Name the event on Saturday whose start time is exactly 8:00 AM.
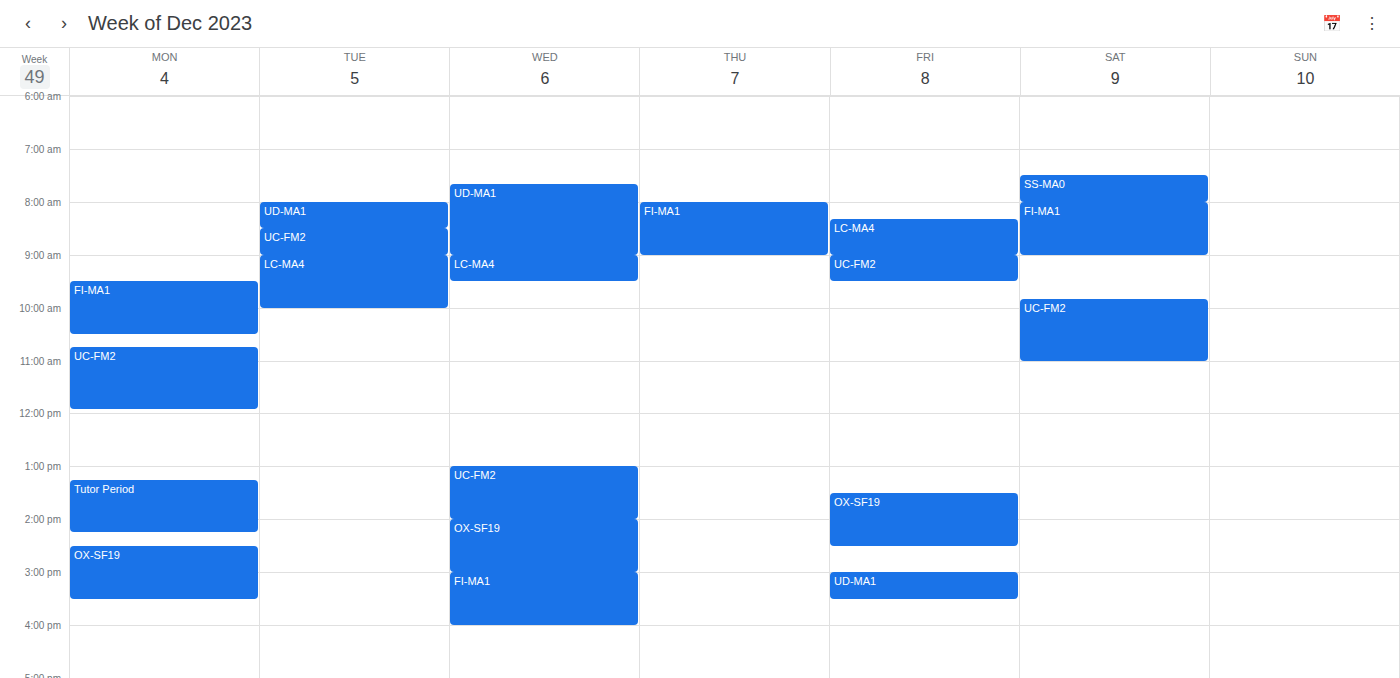
"FI-MA1"